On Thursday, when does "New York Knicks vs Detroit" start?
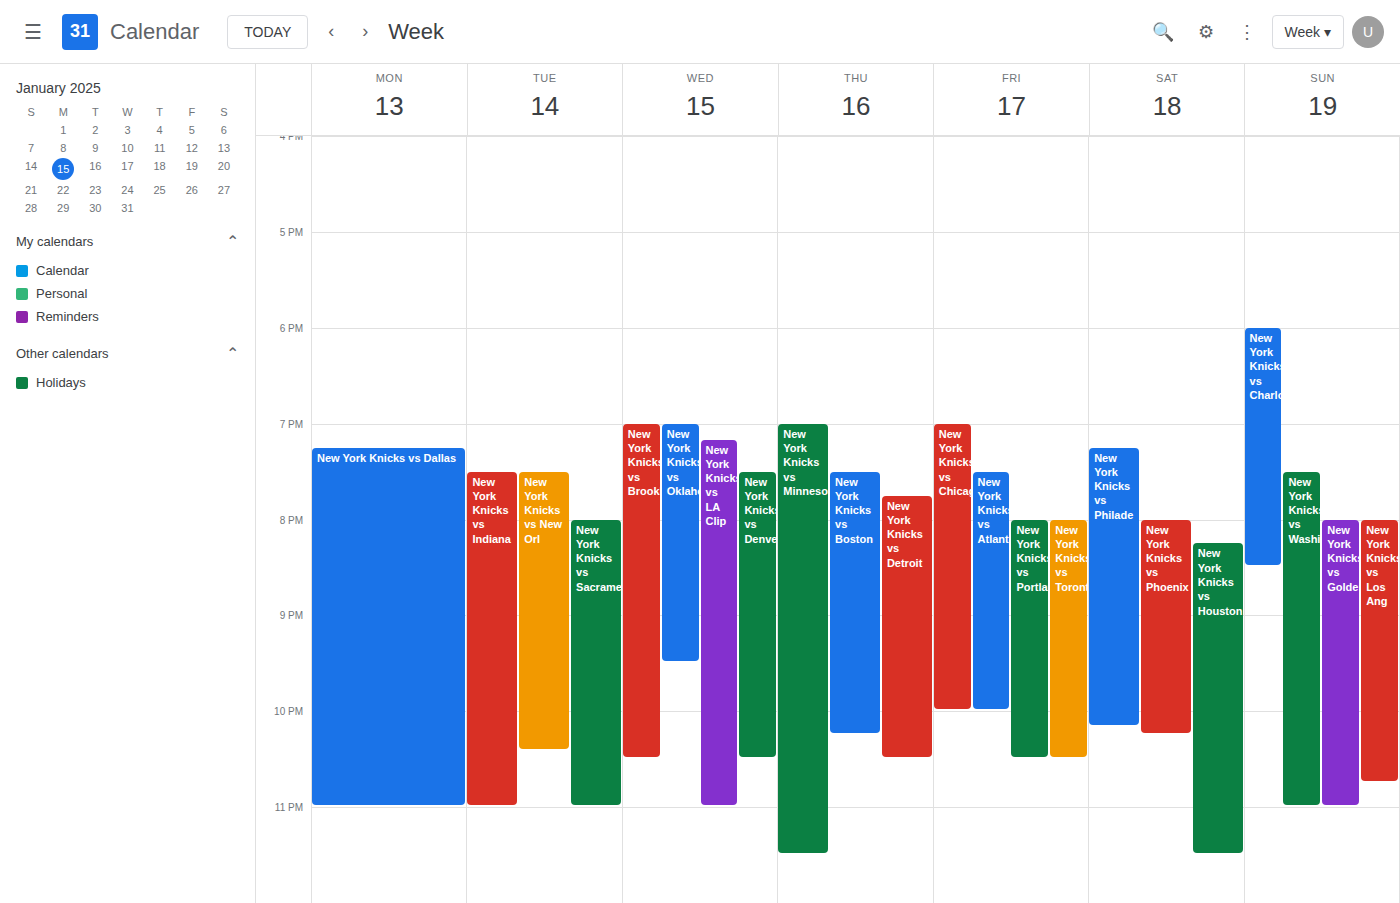
7:45 PM